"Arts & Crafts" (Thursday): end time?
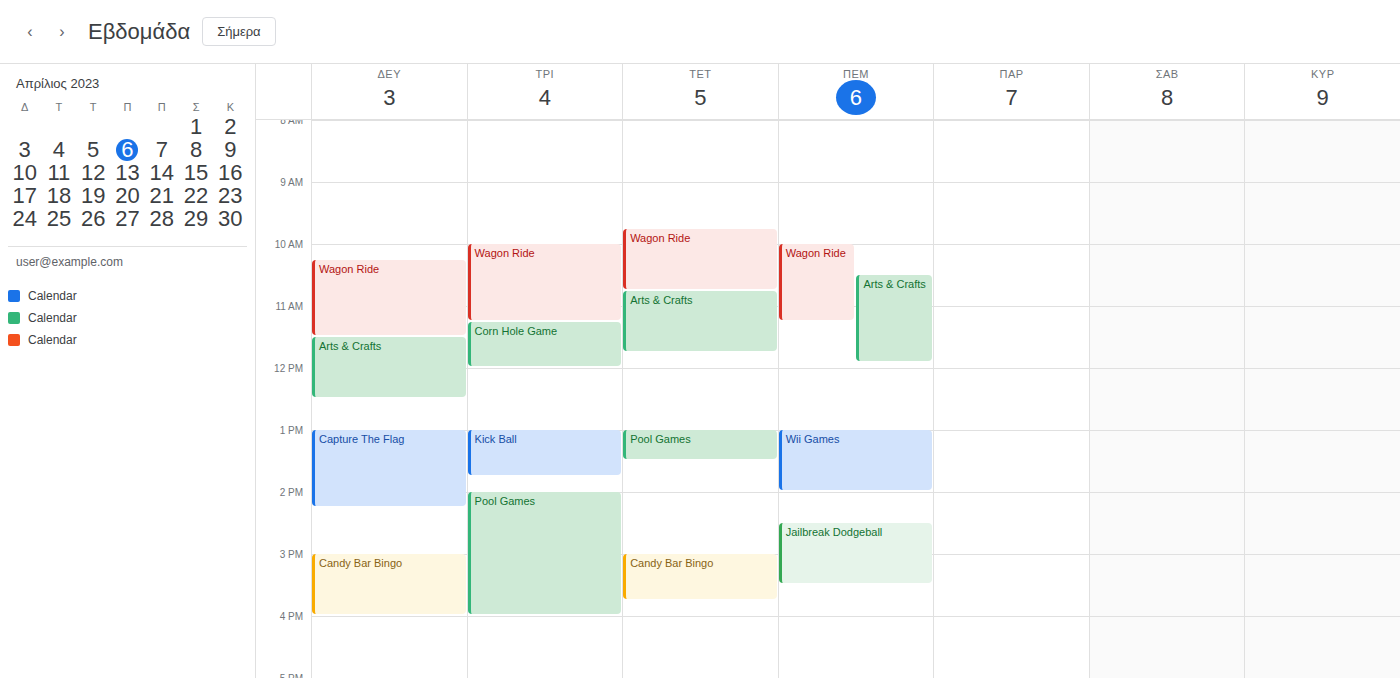
11:55 AM